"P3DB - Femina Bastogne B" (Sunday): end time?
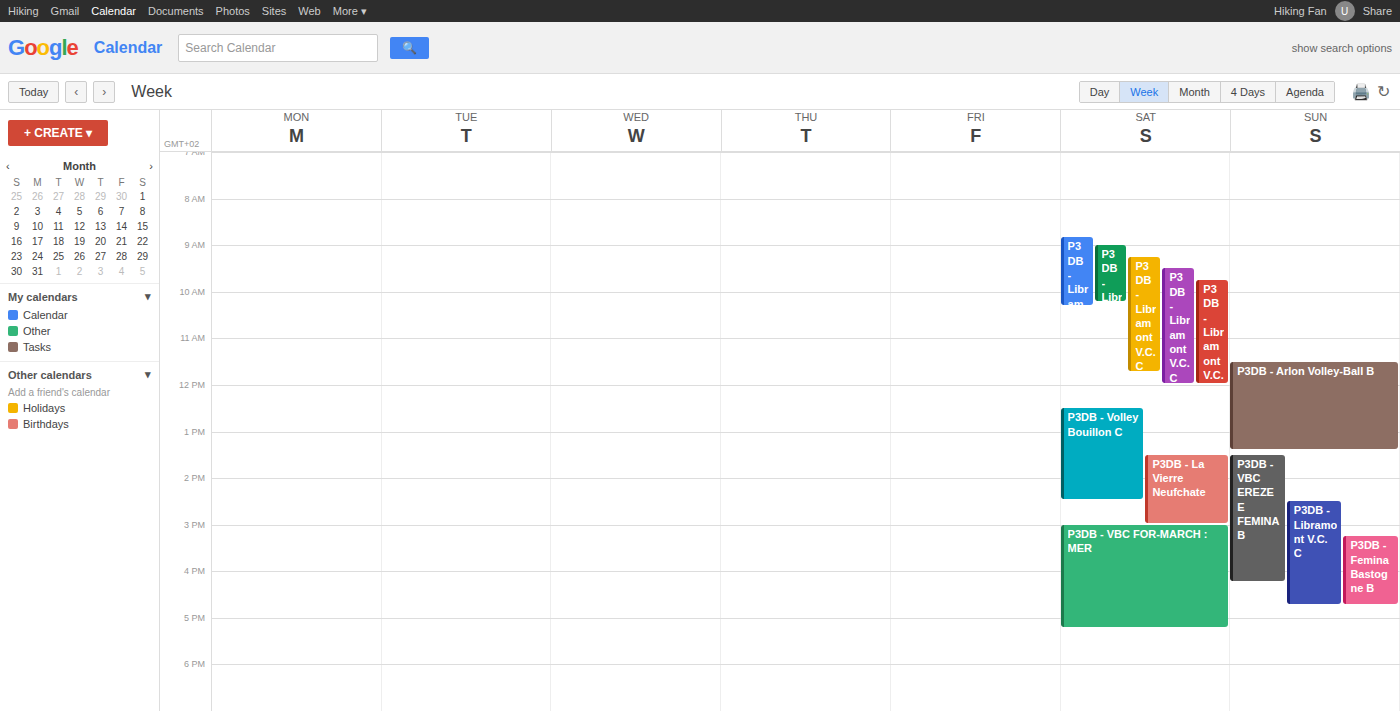
4:45 PM